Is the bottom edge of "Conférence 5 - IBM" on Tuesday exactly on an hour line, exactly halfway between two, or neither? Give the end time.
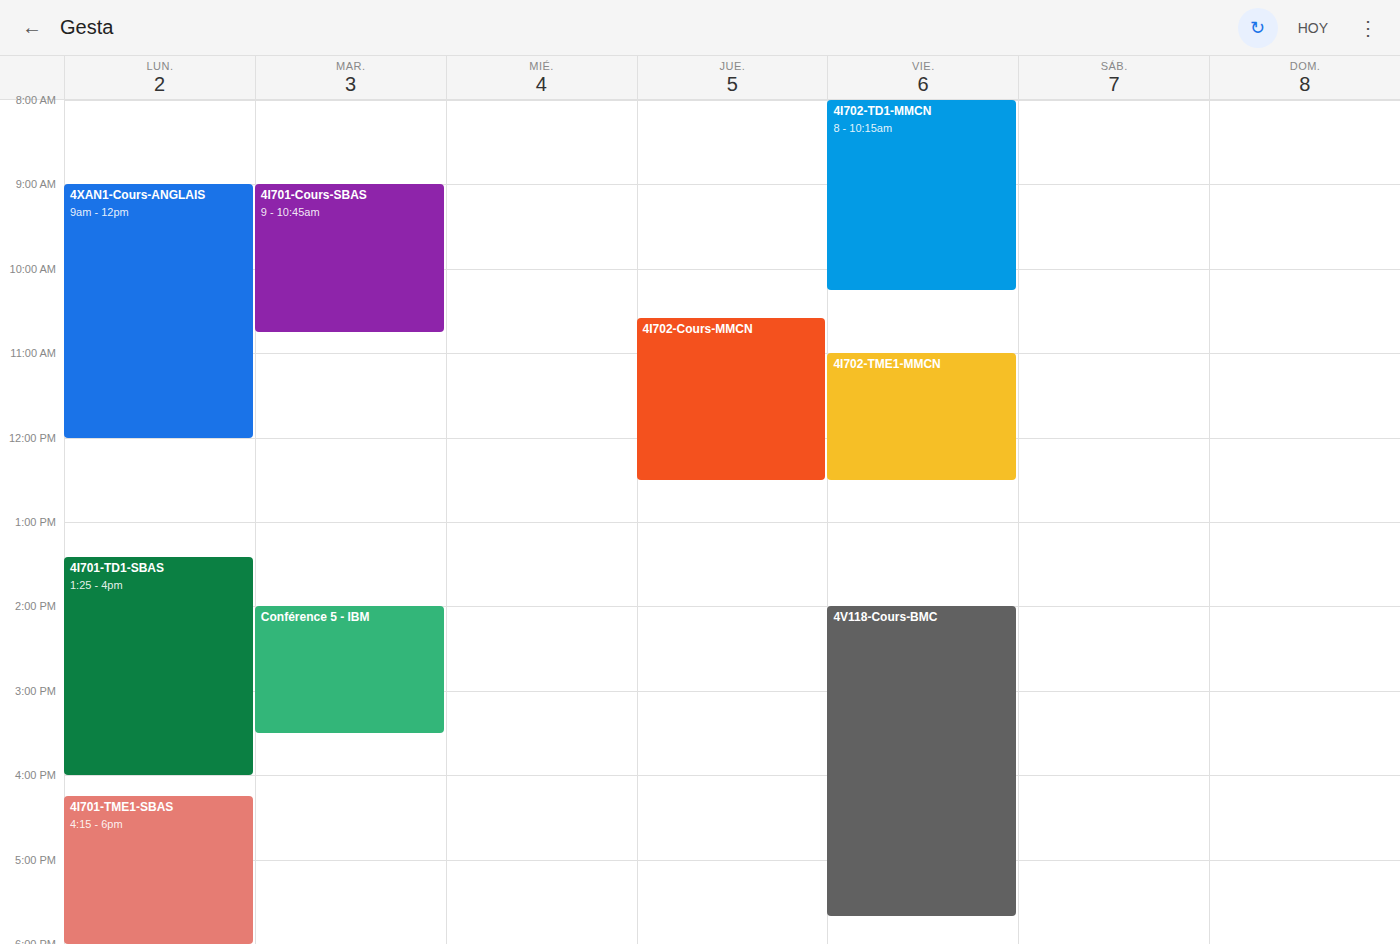
3:30 PM -- halfway between the 3 PM and 4 PM lines.